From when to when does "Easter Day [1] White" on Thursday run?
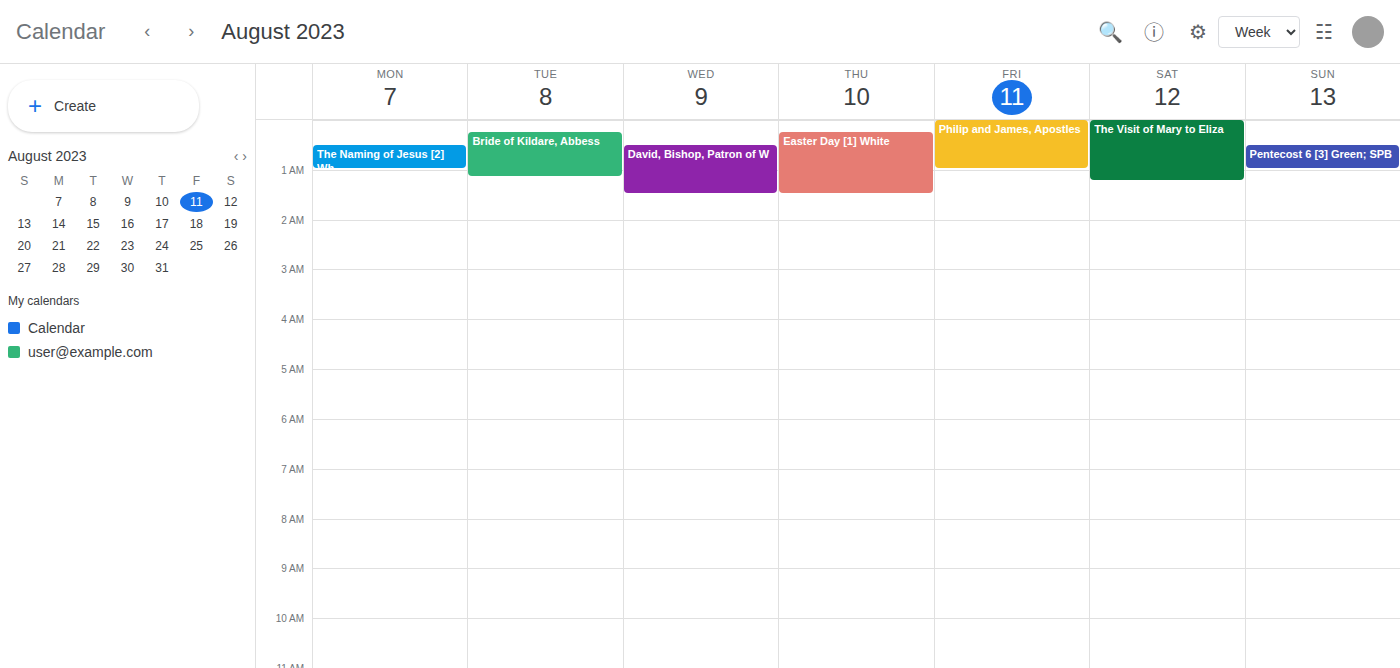
12:15 AM to 1:30 AM